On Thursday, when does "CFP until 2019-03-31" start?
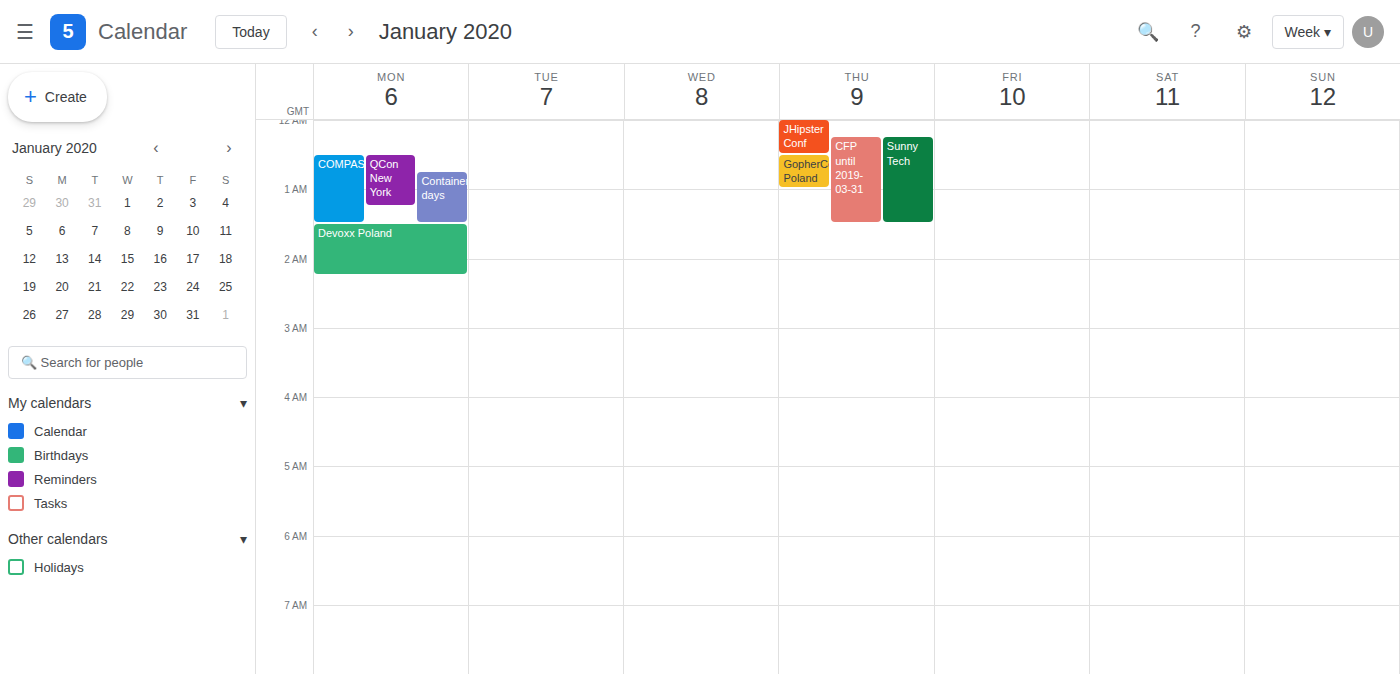
12:15 AM